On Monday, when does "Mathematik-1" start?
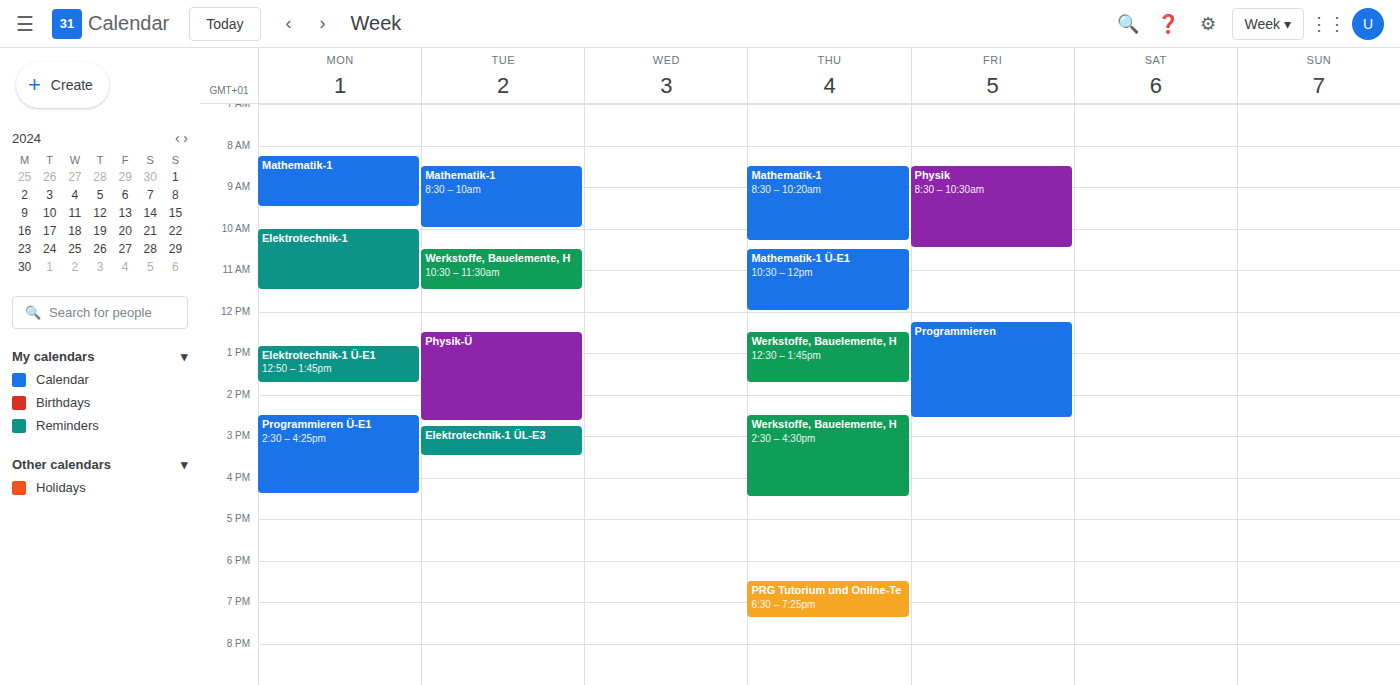
8:15 AM